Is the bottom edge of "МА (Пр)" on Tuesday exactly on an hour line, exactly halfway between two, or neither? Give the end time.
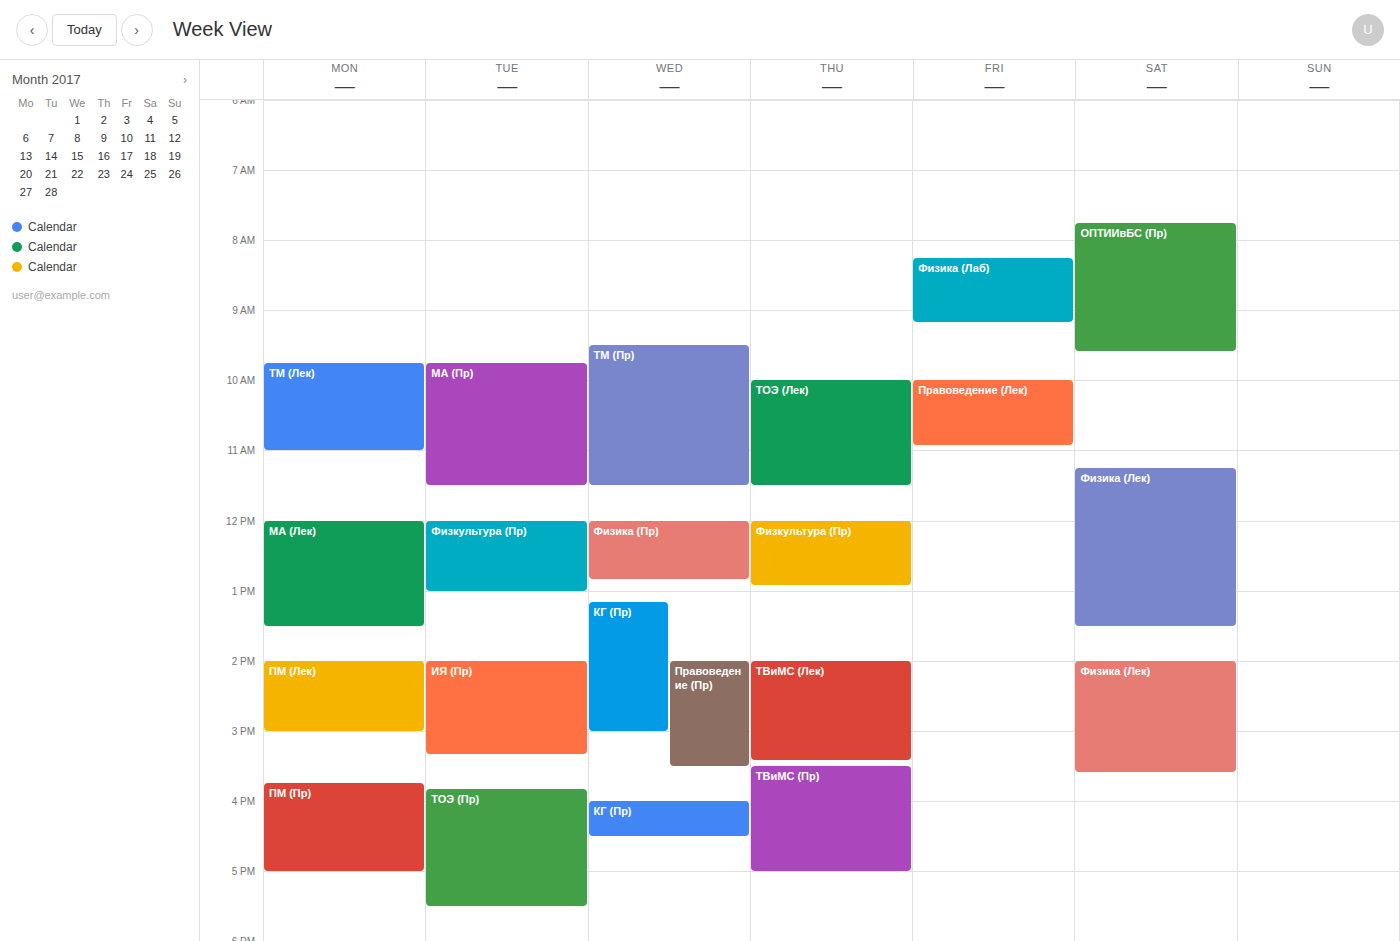
11:30 AM -- halfway between the 11 AM and 12 PM lines.